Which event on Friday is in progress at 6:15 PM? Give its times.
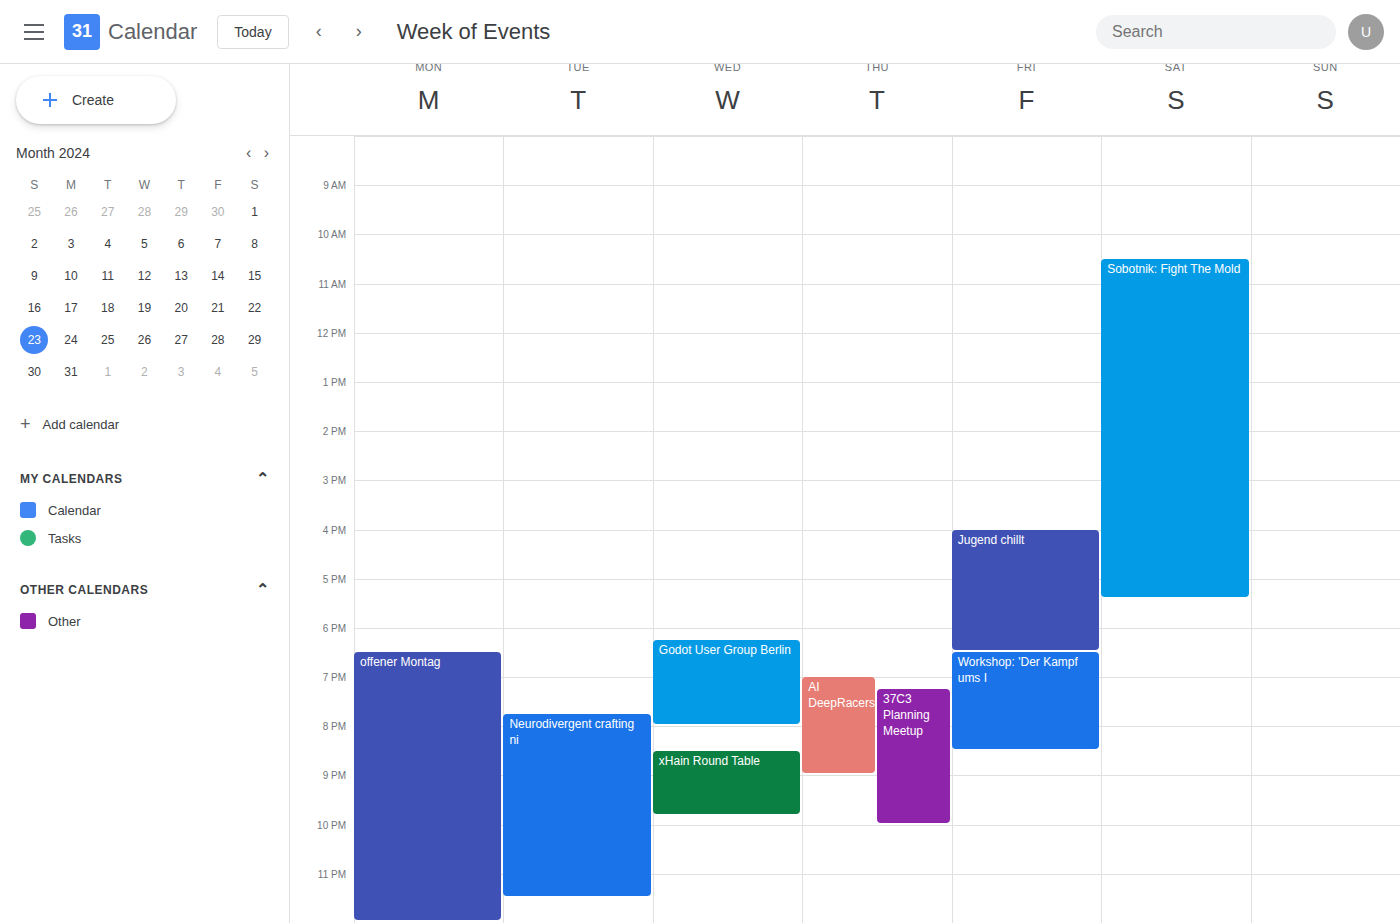
"Jugend chillt", 4:00 PM to 6:30 PM